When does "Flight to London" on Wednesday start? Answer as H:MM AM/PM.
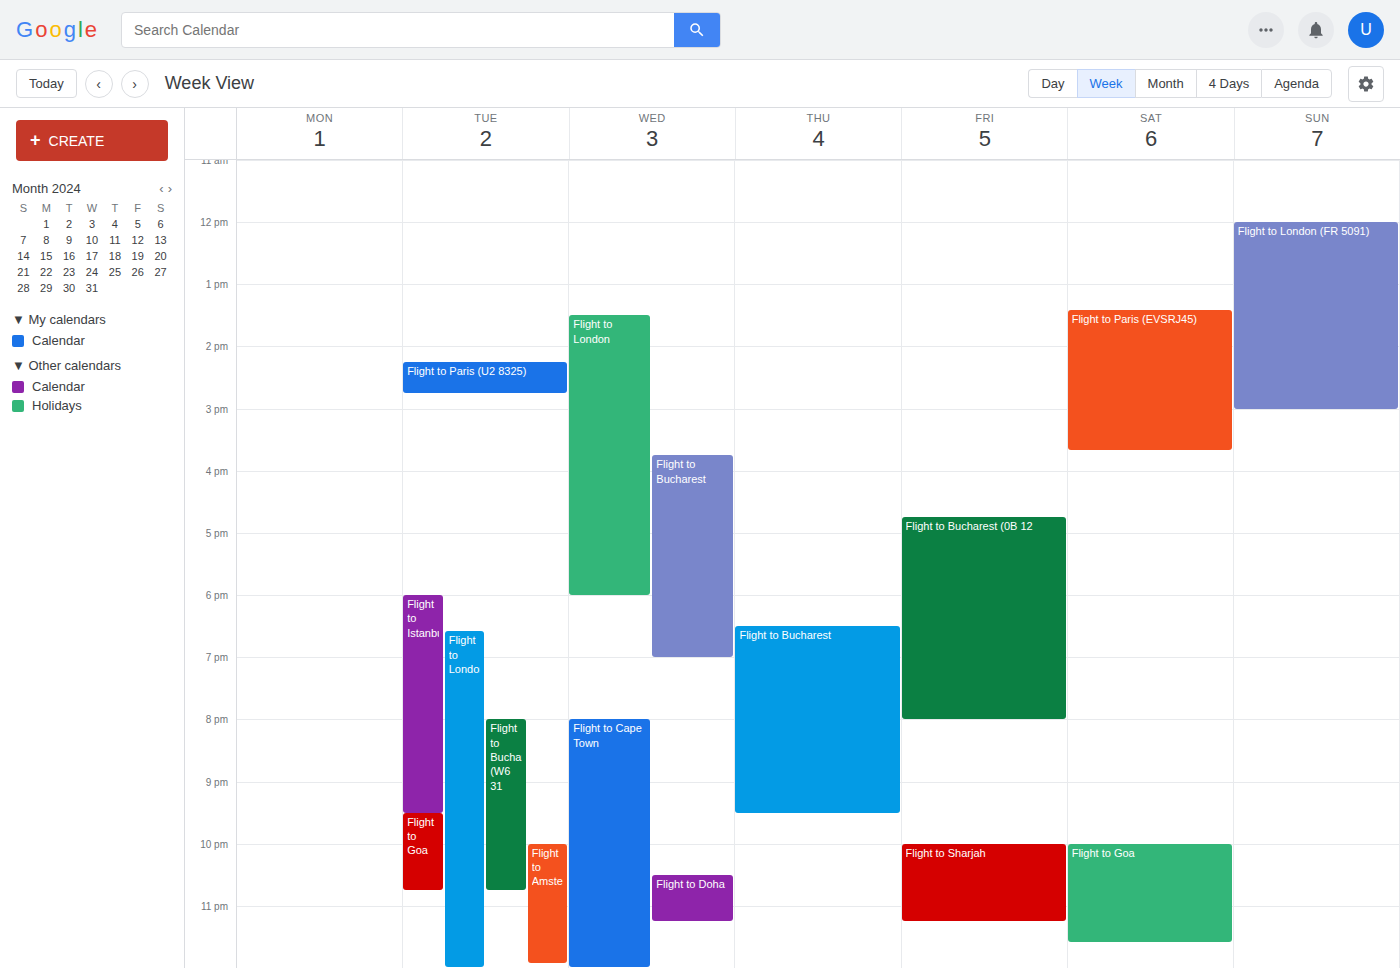
1:30 PM